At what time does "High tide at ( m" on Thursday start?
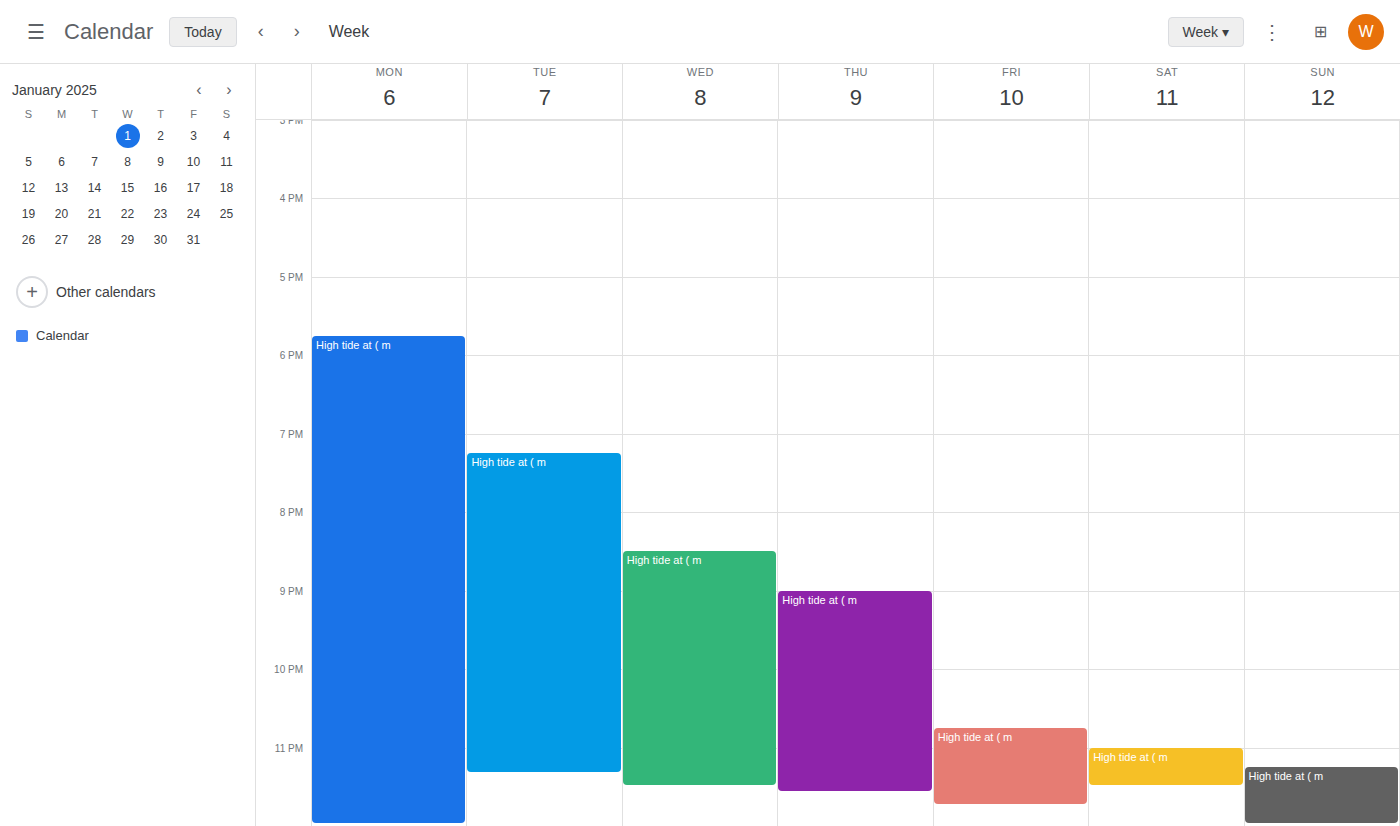
21:00